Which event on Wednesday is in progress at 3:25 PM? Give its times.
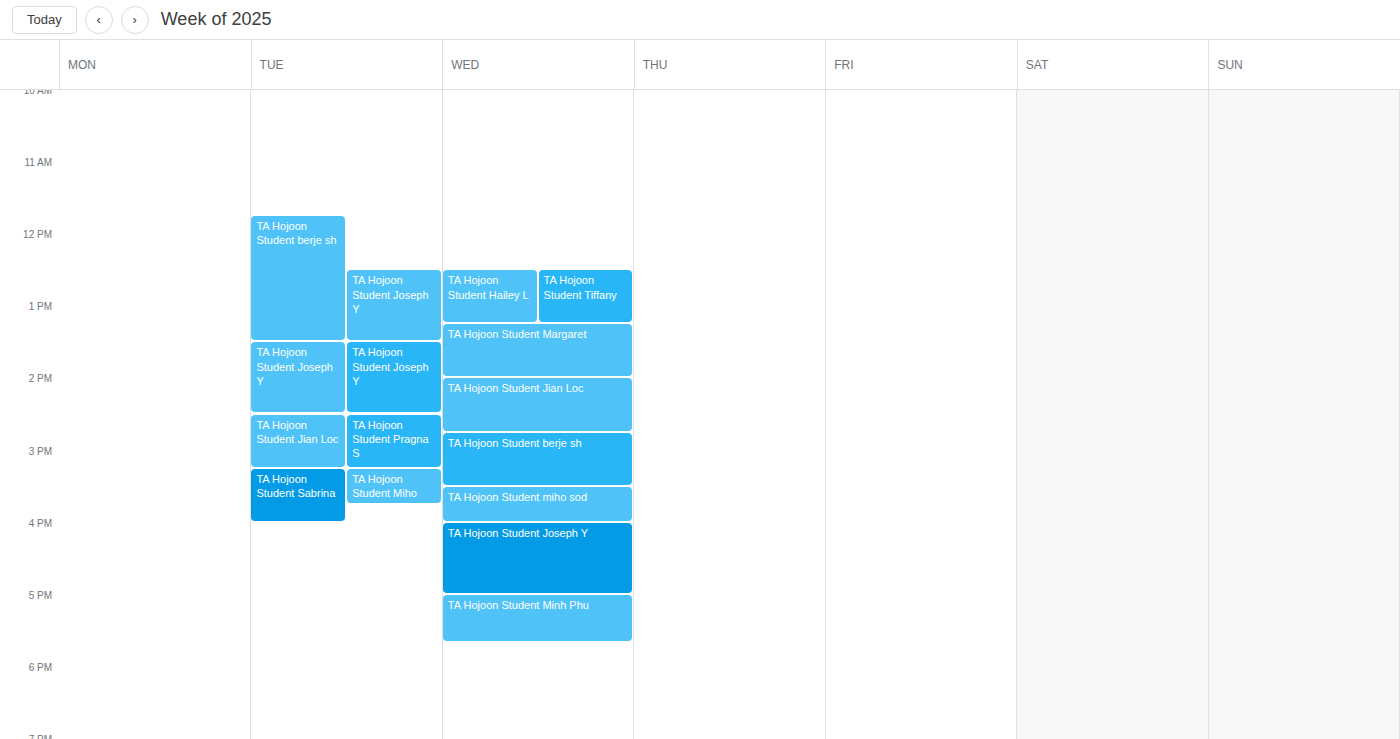
"TA Hojoon Student berje sh", 2:45 PM to 3:30 PM